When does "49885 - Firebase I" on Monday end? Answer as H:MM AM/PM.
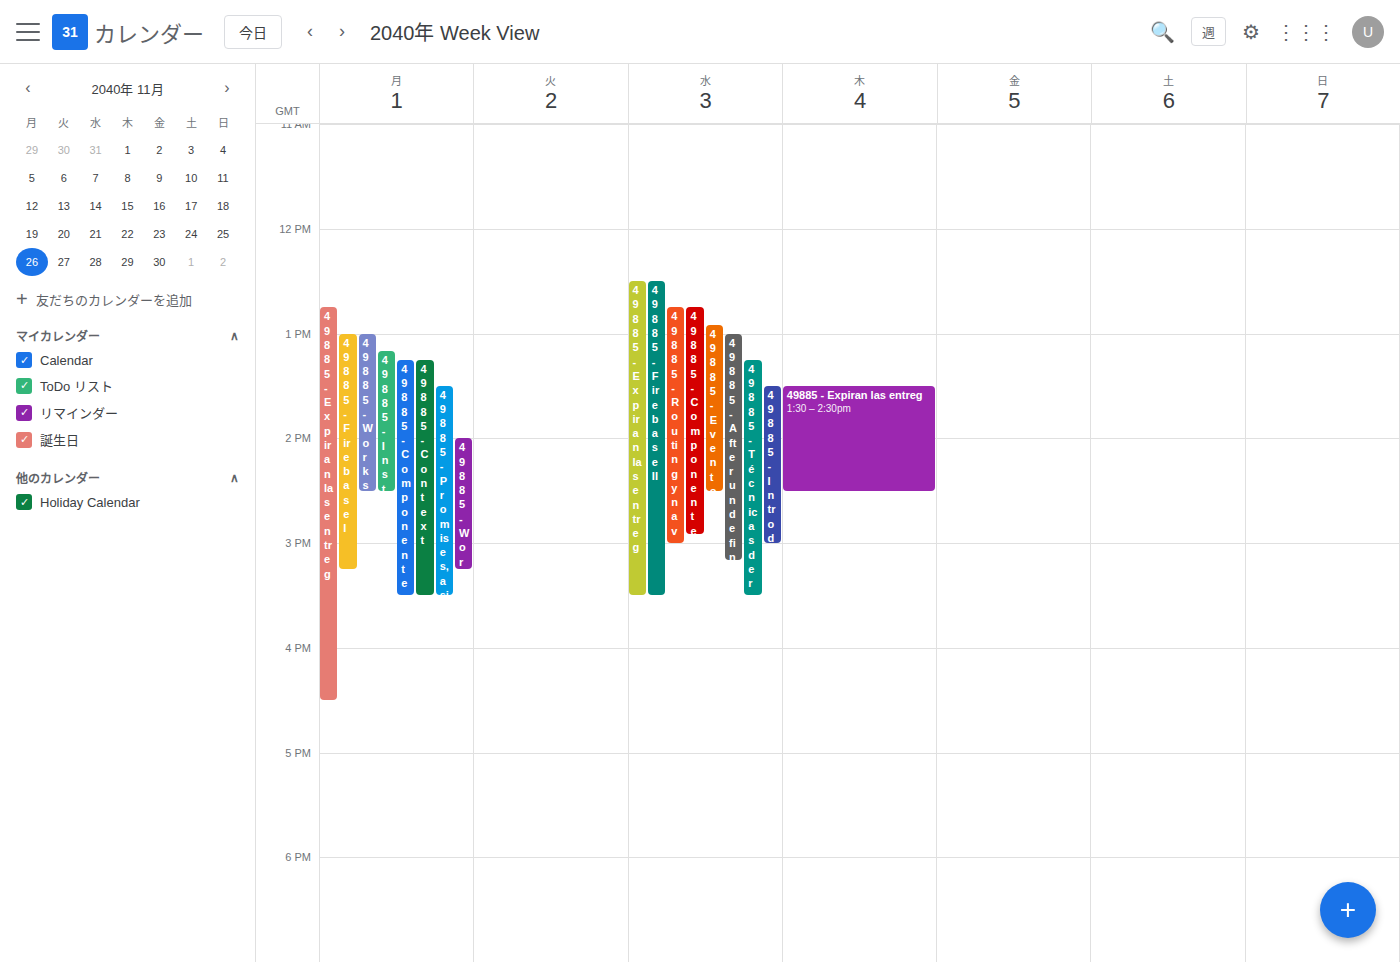
3:15 PM